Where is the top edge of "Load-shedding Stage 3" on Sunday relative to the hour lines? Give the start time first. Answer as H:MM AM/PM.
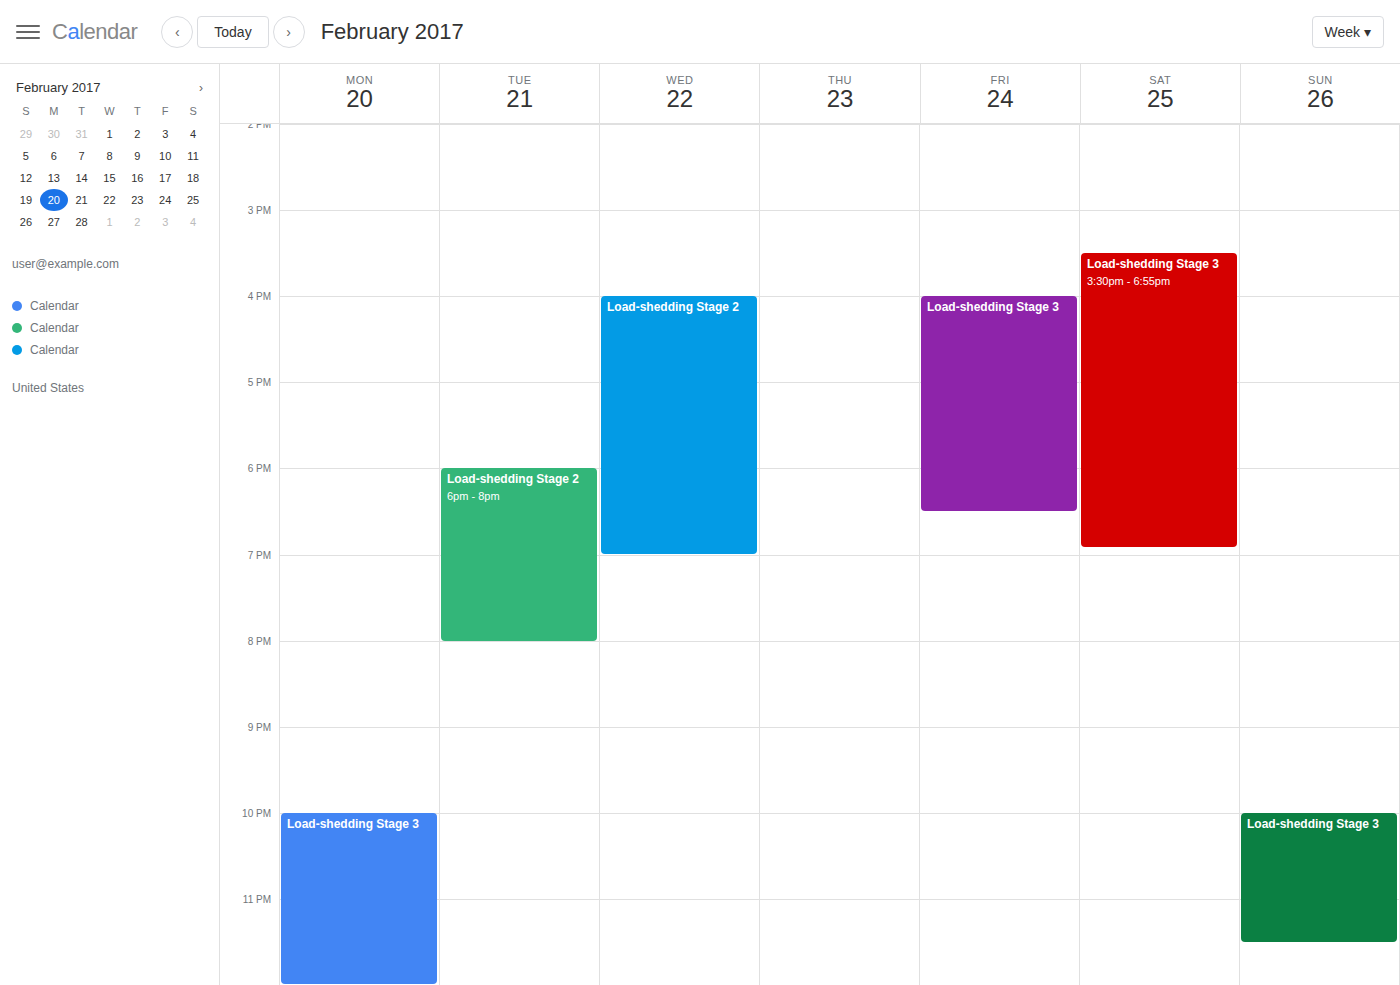
10:00 PM -- exactly on the 10 PM line.